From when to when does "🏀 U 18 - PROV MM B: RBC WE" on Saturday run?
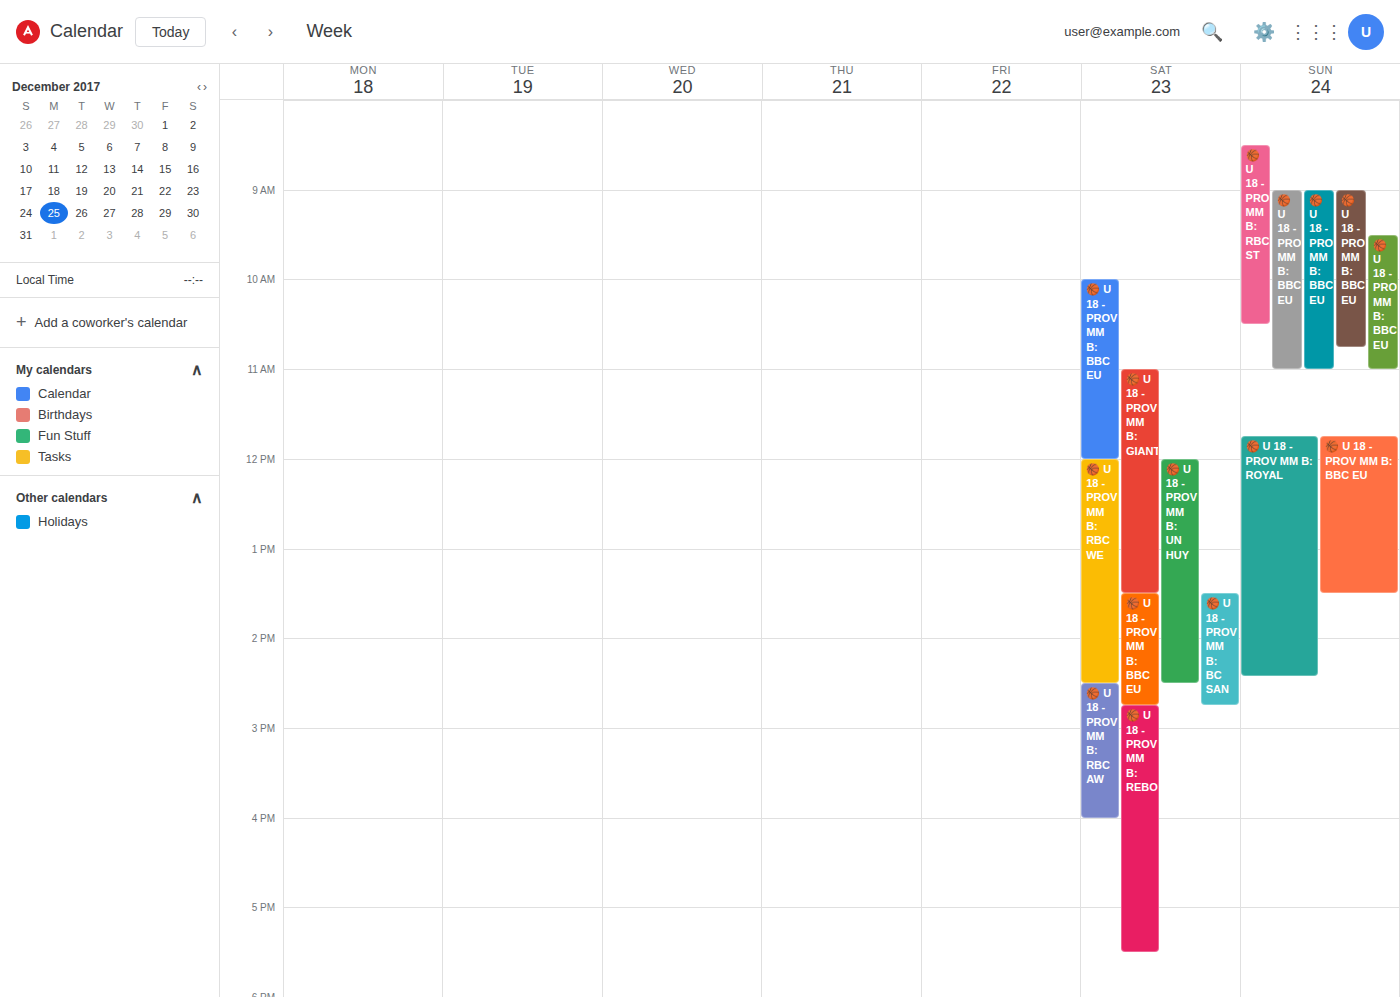
12:00 PM to 2:30 PM